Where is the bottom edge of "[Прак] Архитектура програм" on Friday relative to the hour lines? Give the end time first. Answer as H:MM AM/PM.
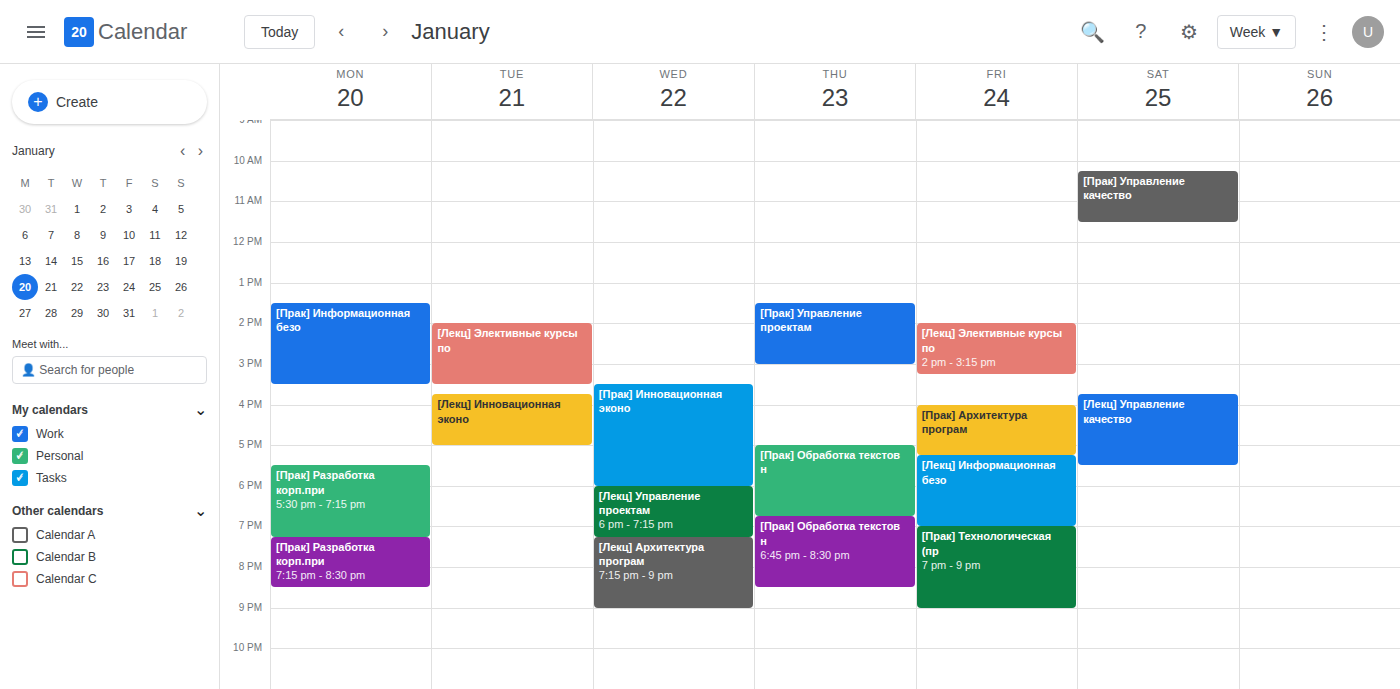
5:15 PM -- neither: a quarter of the way from the 5 PM line to the 6 PM line.